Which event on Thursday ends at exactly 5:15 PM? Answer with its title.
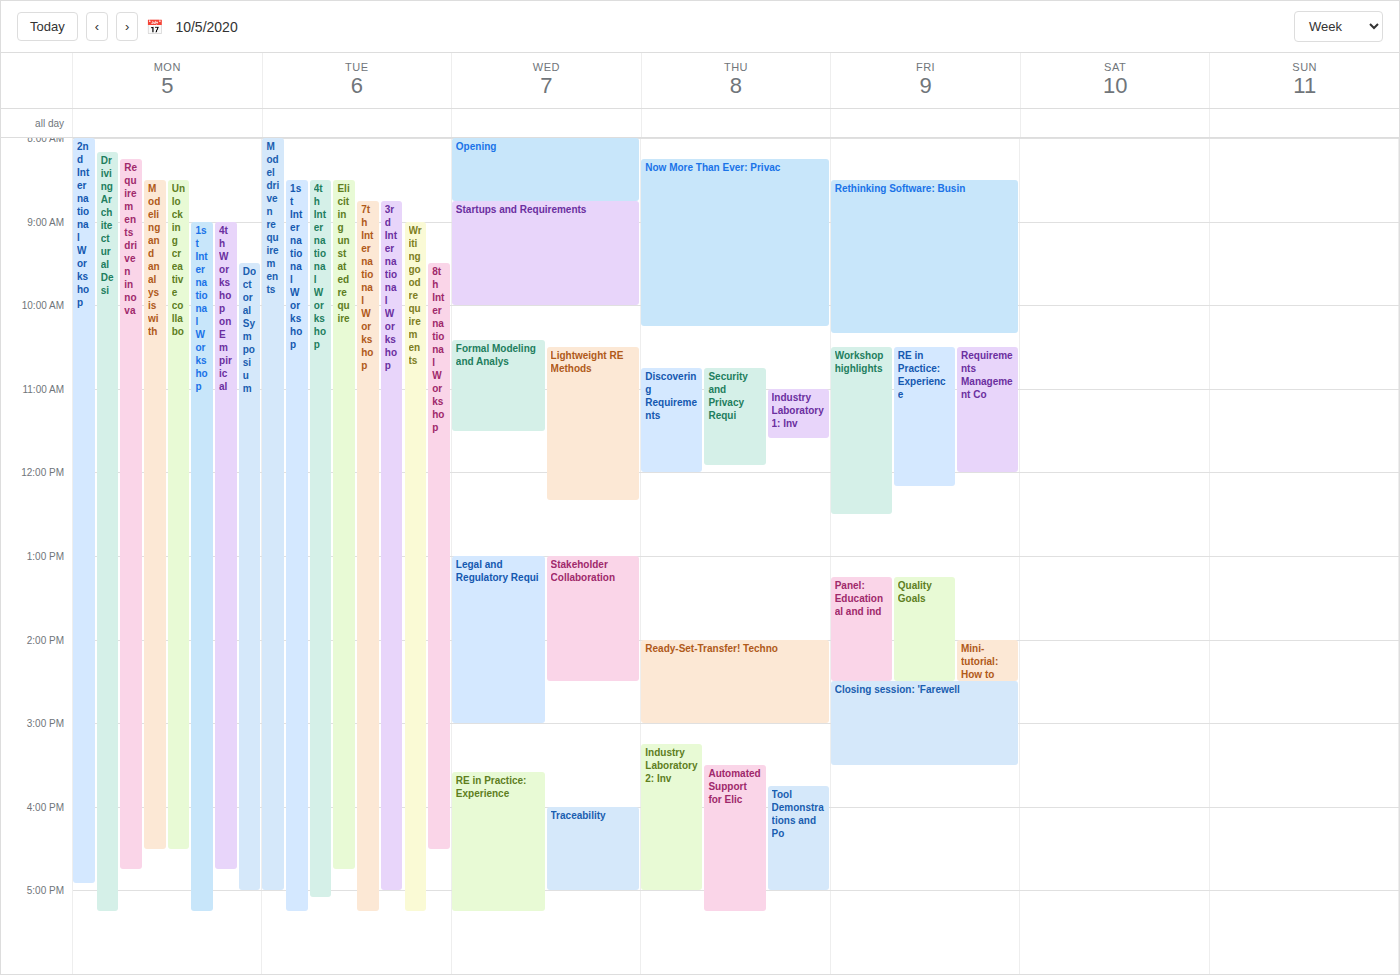
"Automated Support for Elic"